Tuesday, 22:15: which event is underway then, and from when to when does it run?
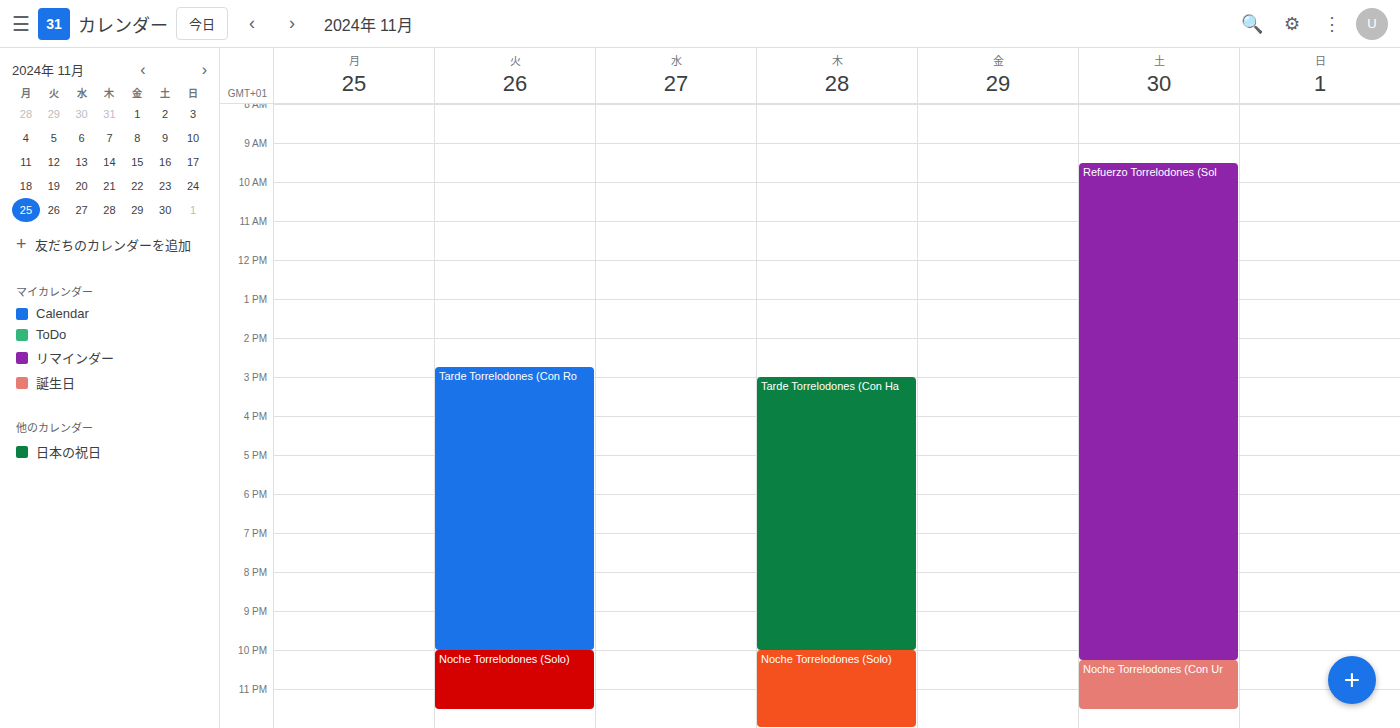
"Noche Torrelodones (Solo)", 22:00 to 23:30